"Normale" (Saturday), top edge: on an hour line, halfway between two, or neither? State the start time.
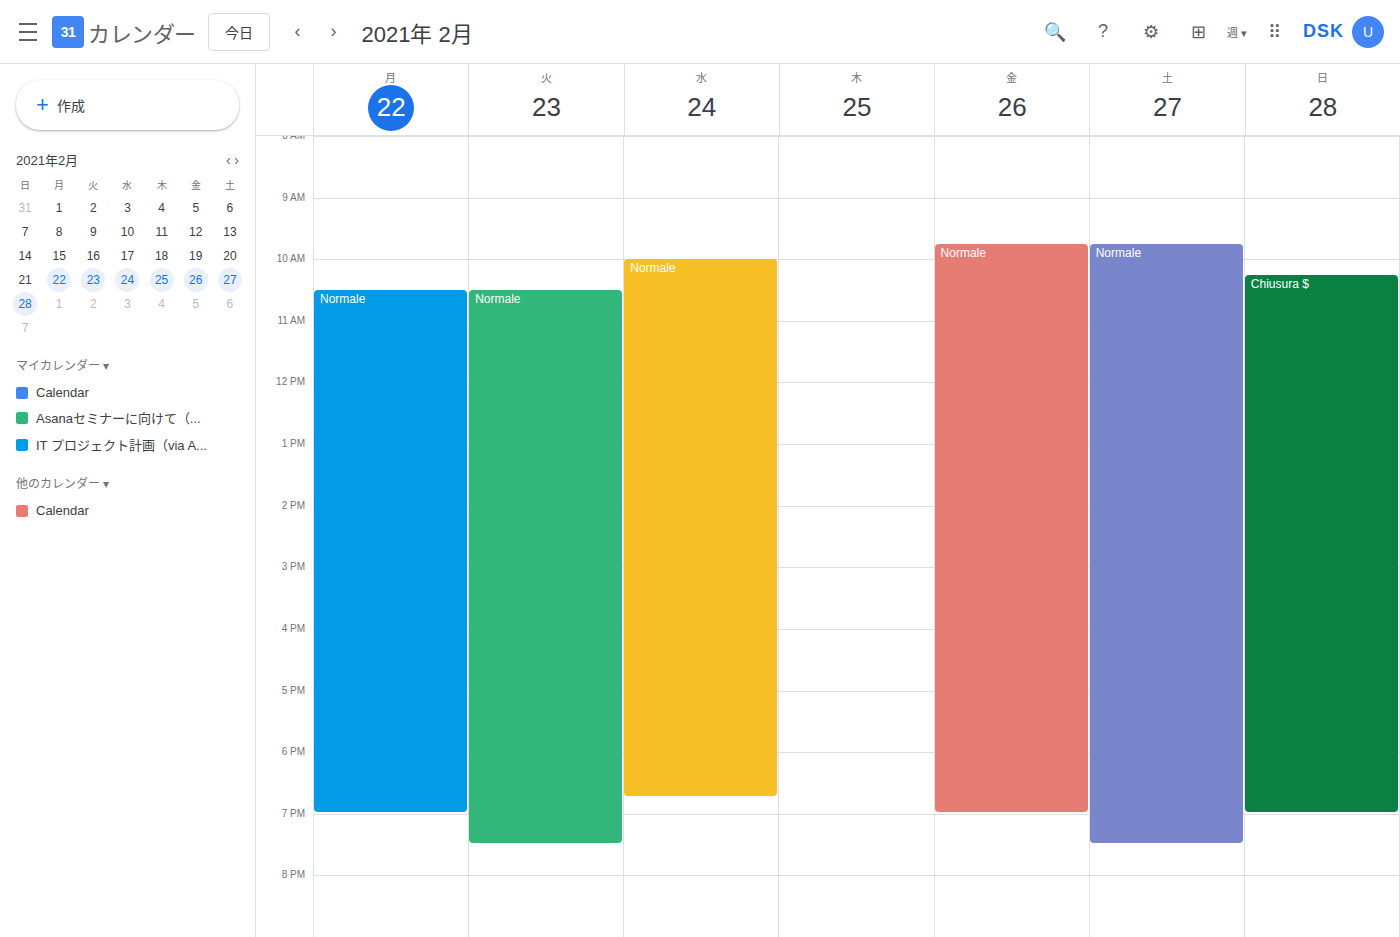
9:45 AM -- neither: three quarters of the way from the 9 AM line to the 10 AM line.